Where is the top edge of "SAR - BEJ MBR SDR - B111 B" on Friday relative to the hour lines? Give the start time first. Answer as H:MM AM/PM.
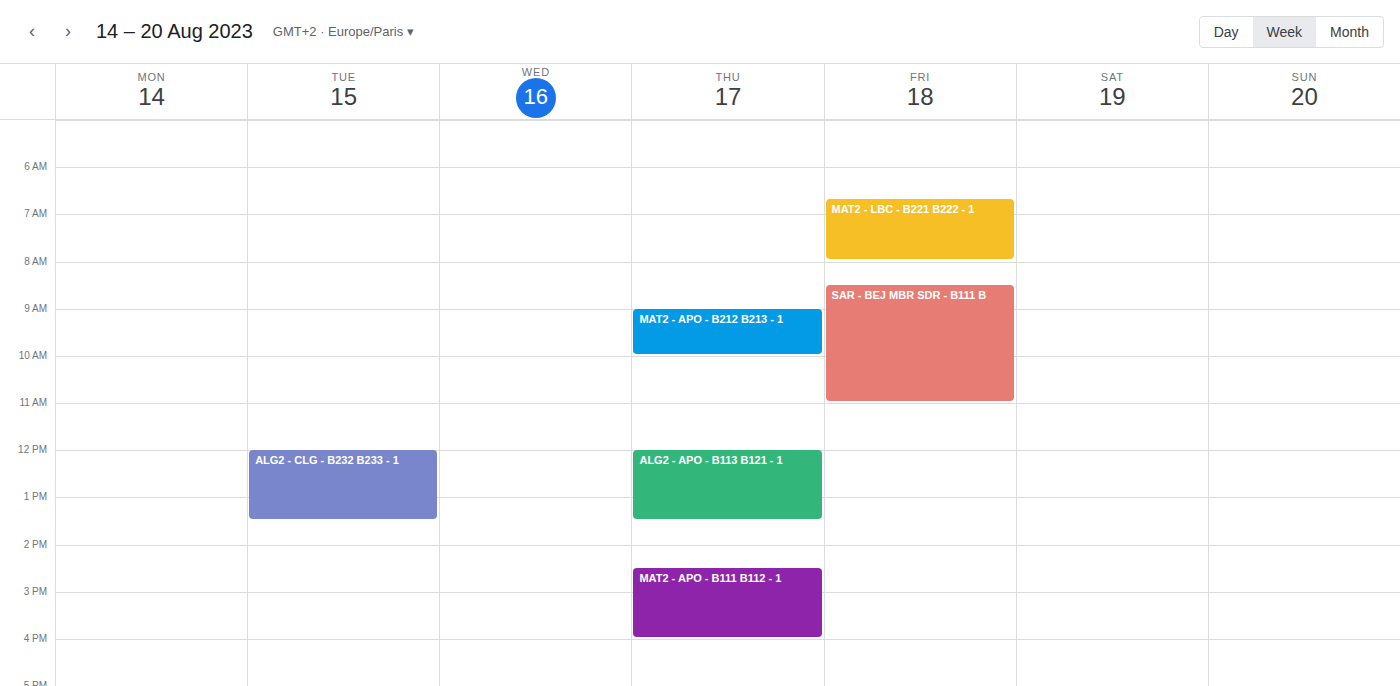
8:30 AM -- halfway between the 8 AM and 9 AM lines.